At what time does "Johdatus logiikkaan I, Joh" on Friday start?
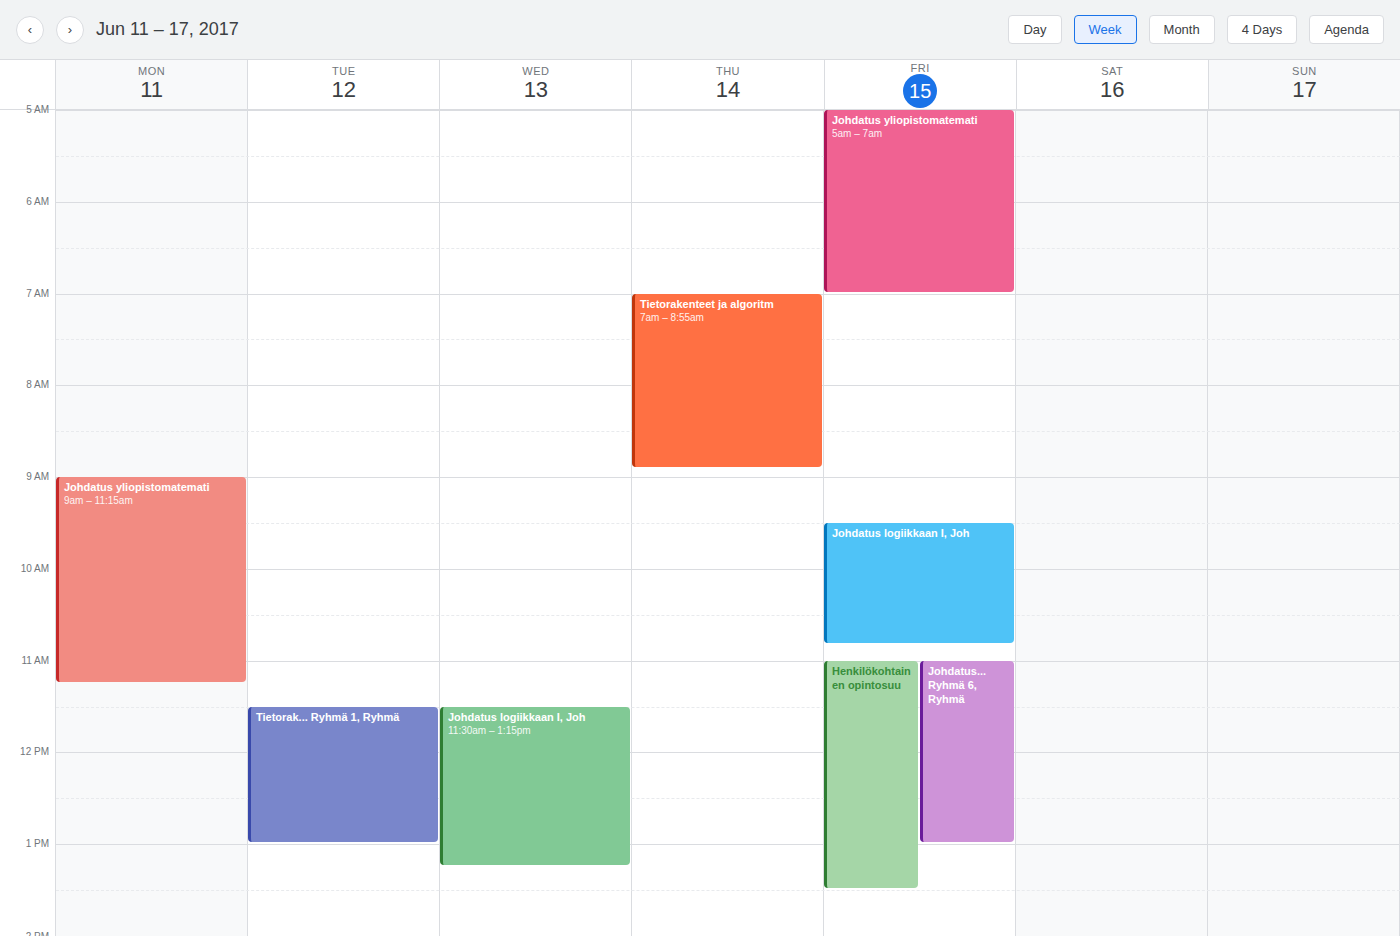
9:30 AM